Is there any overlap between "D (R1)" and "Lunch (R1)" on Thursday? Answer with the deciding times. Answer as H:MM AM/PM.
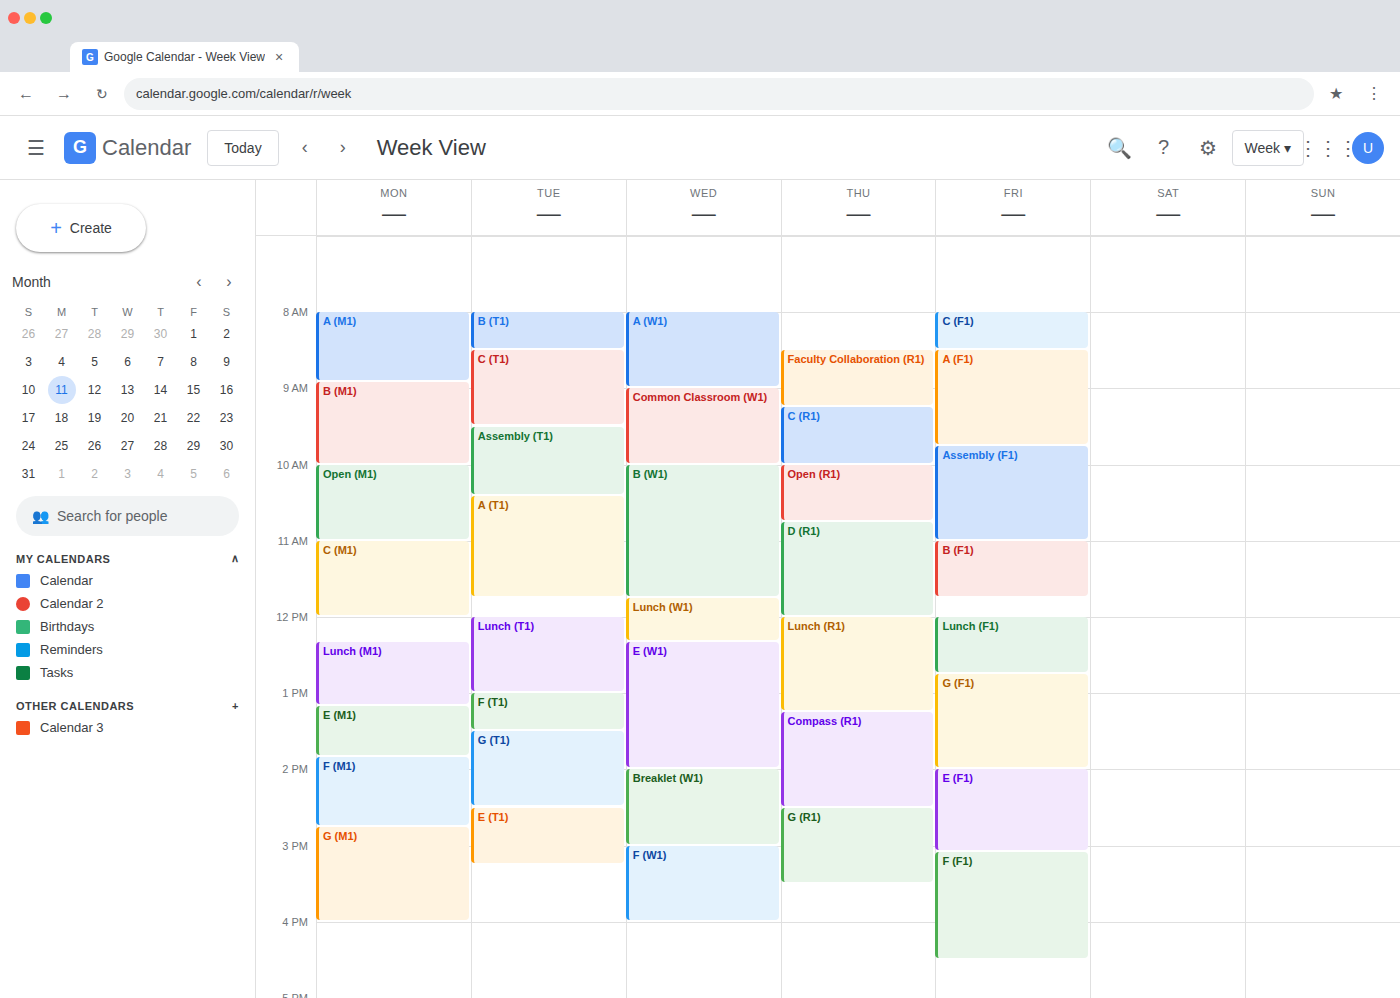
"D (R1)" ends at 12:00 PM, exactly when "Lunch (R1)" starts -- they touch but do not overlap.